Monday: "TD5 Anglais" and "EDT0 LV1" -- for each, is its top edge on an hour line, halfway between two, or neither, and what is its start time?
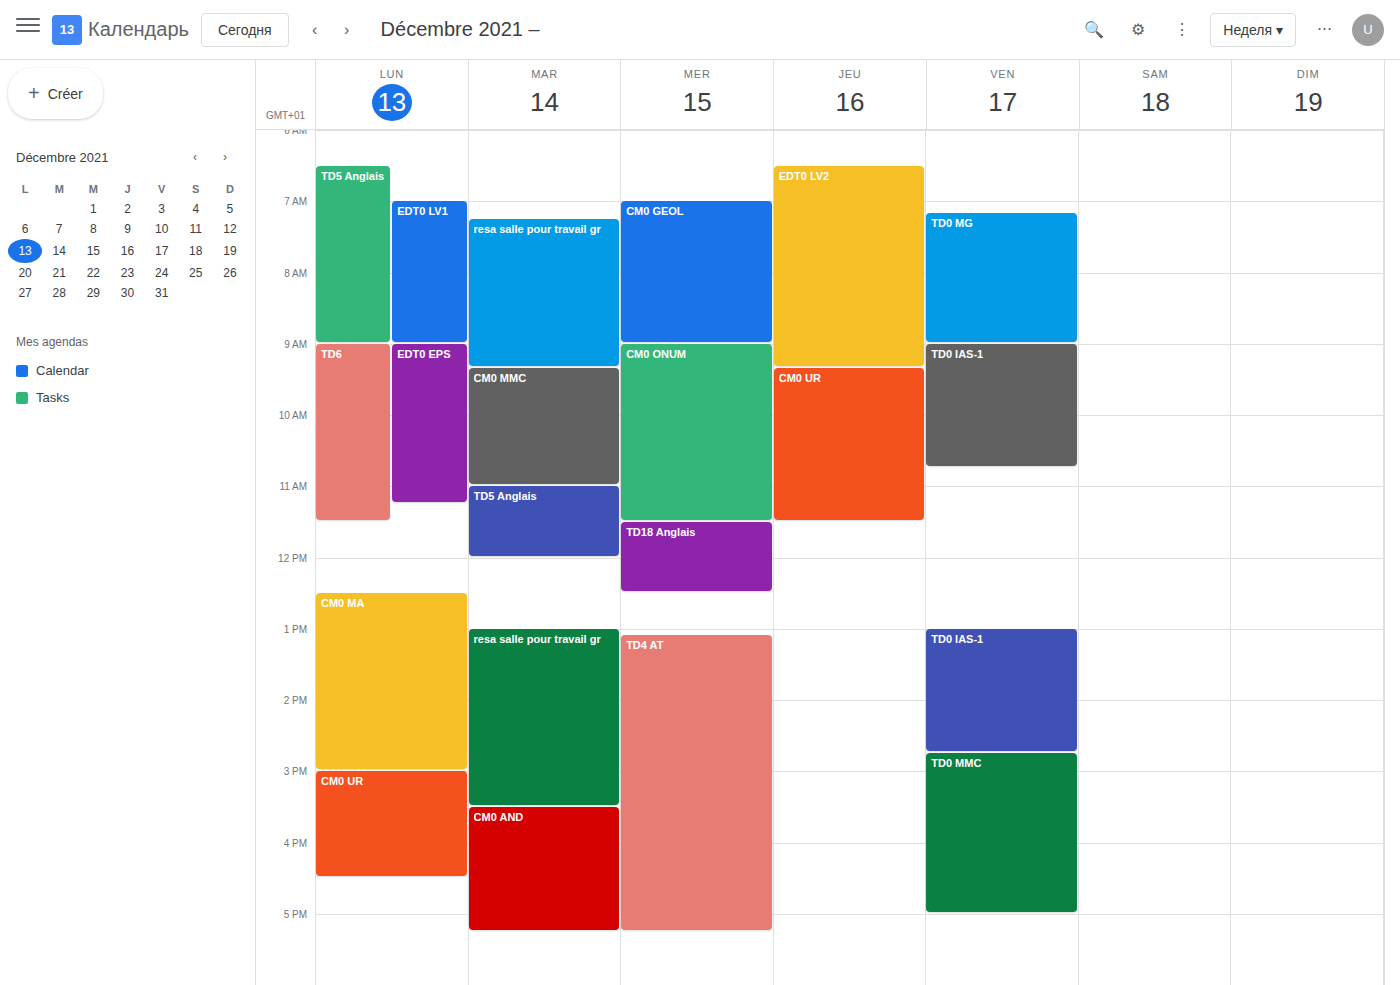
"TD5 Anglais": 06:30, halfway between the 06:00 and 07:00 lines. "EDT0 LV1": 07:00, exactly on the 07:00 line.